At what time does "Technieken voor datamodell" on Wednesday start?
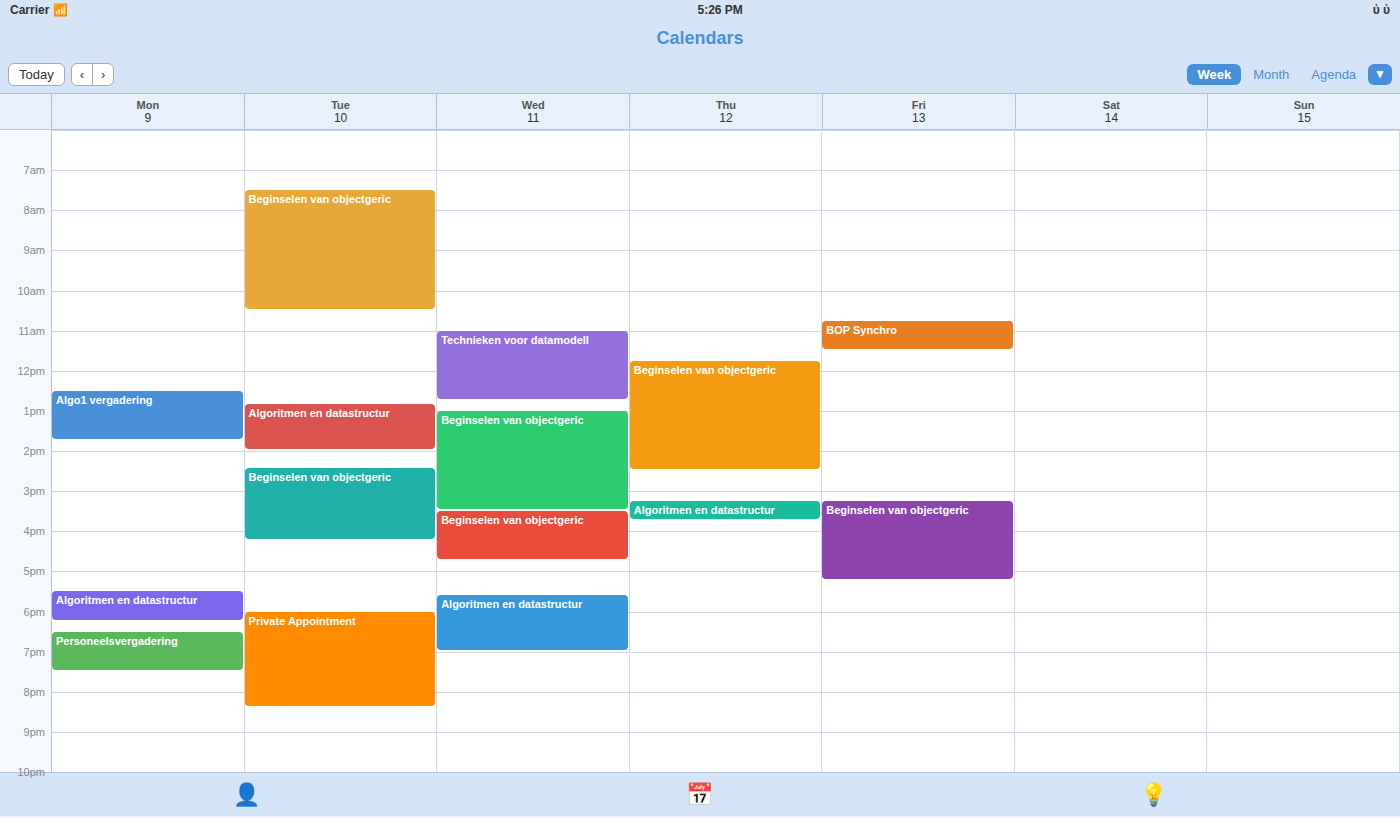
11:00 AM